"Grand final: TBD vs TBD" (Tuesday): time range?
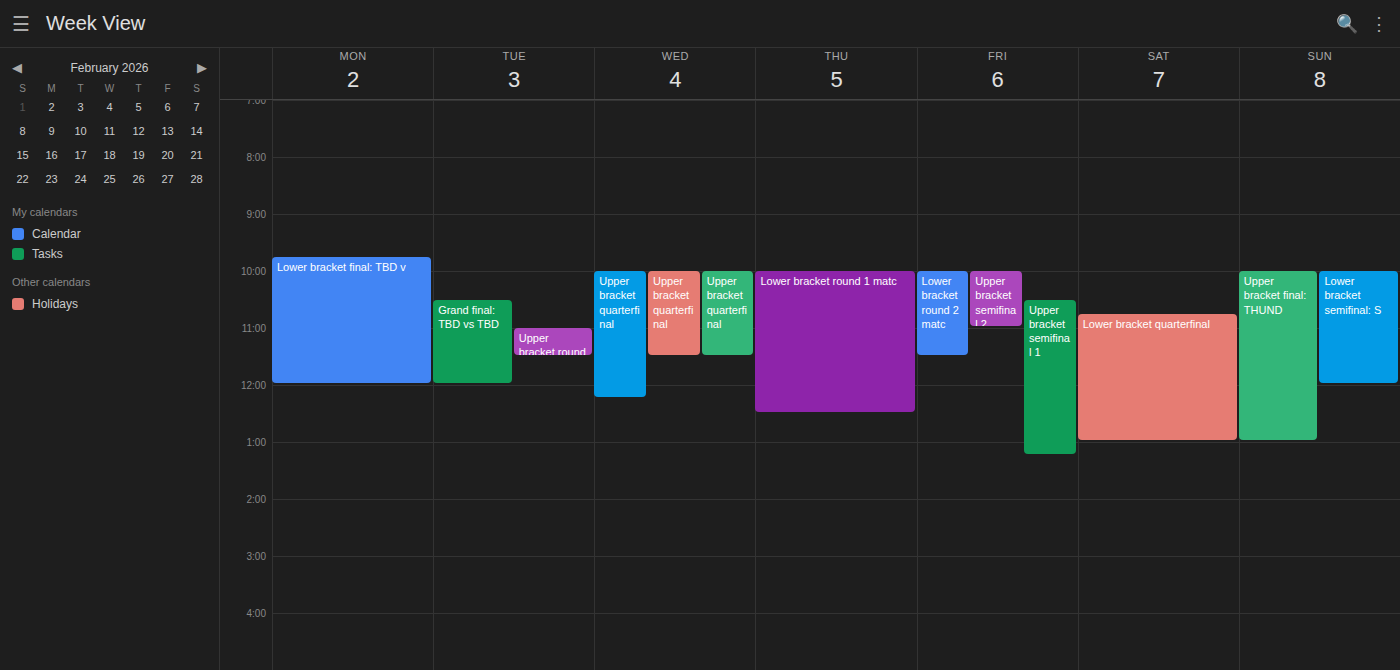
10:30 AM to 12:00 PM